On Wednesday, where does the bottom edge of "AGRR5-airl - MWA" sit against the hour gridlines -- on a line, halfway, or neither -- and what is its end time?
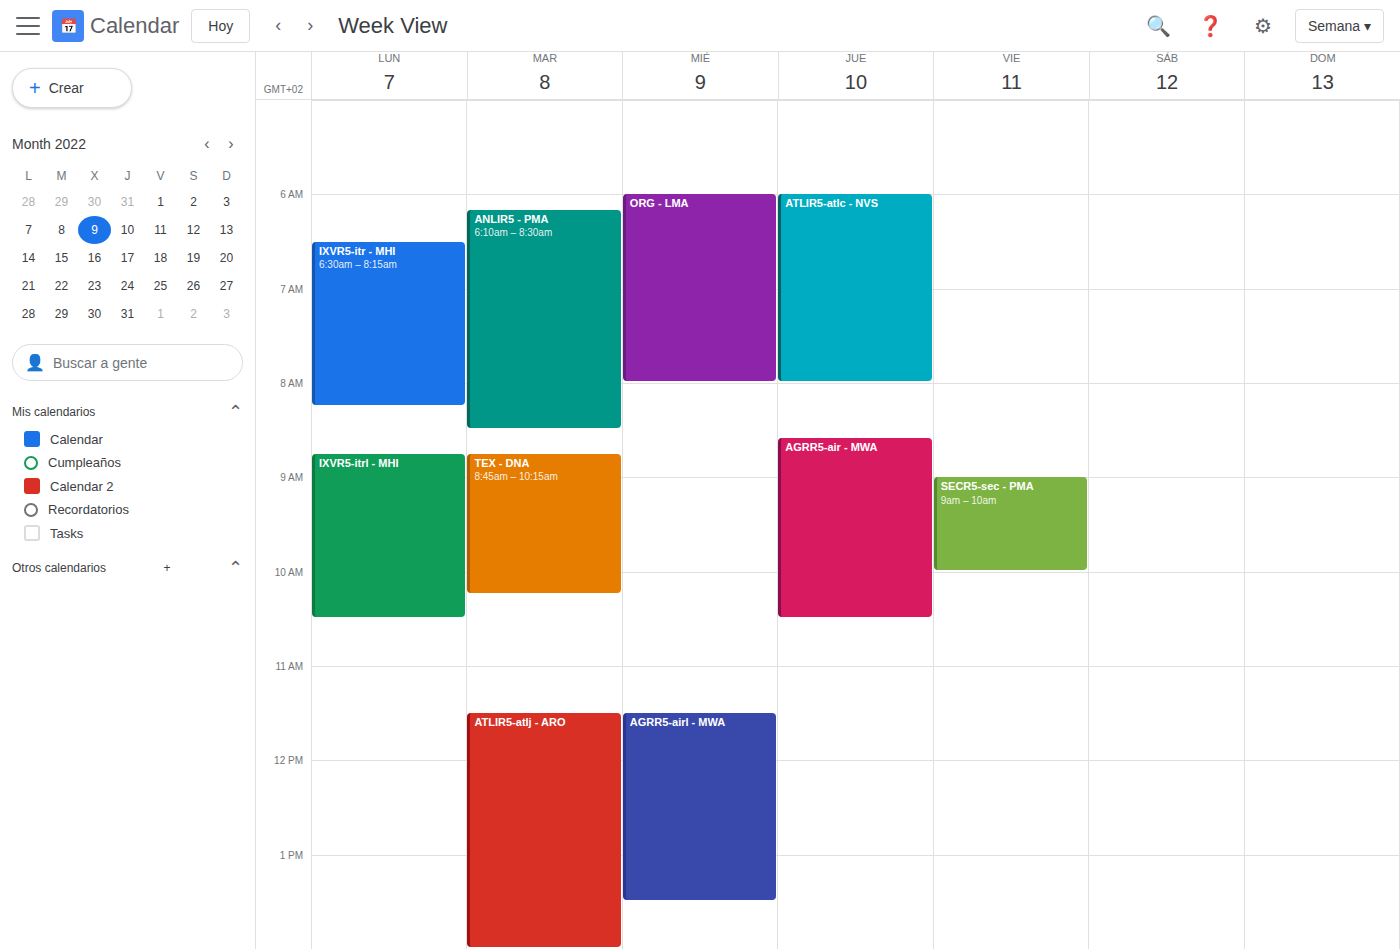
13:30 -- halfway between the 13:00 and 14:00 lines.